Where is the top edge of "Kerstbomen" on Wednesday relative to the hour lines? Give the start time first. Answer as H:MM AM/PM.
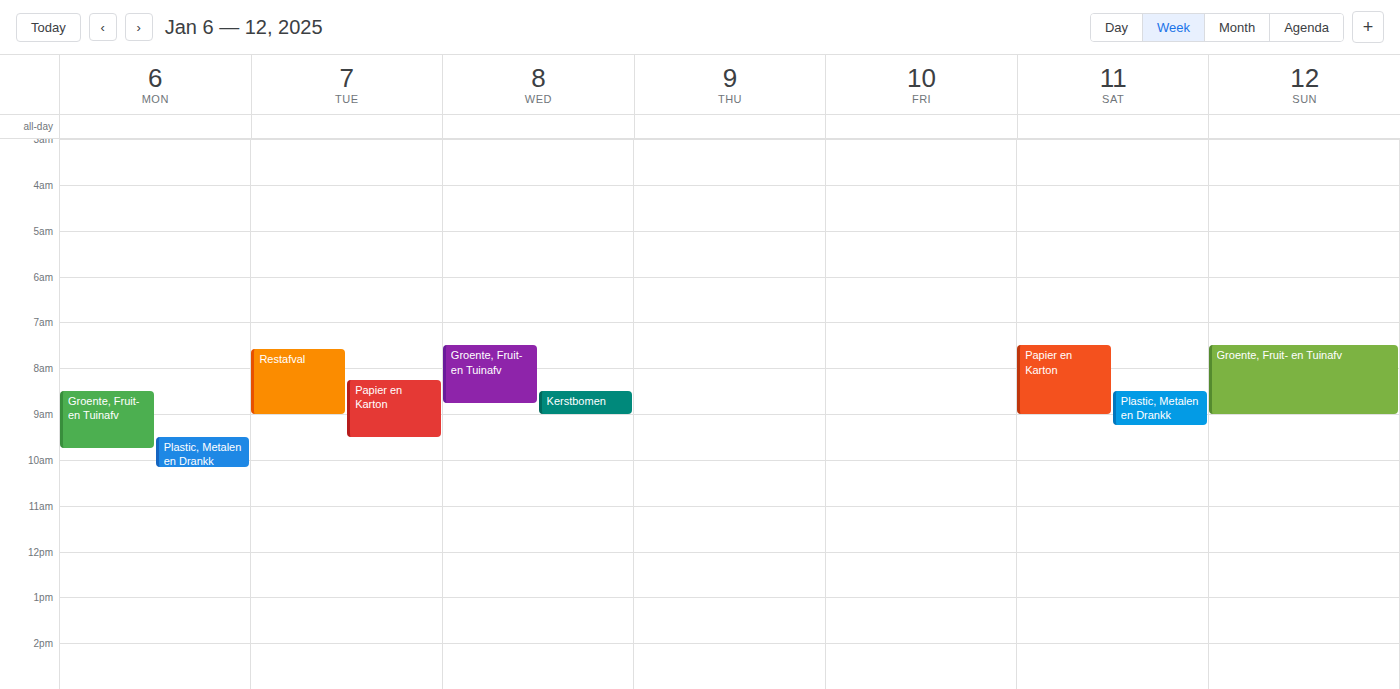
8:30 AM -- halfway between the 8 AM and 9 AM lines.